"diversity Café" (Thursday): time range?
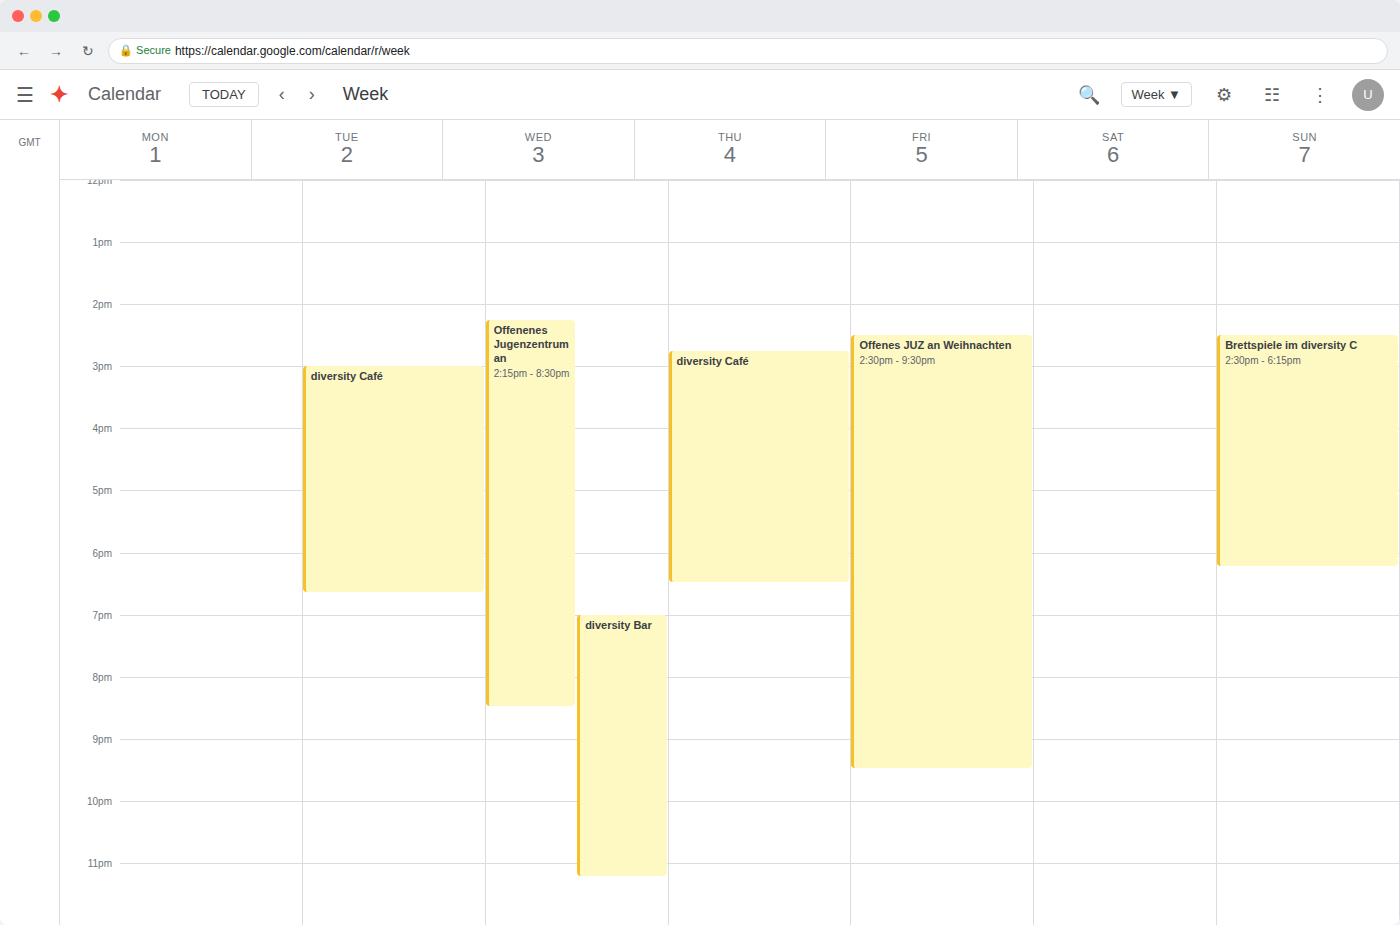
2:45 PM to 6:30 PM